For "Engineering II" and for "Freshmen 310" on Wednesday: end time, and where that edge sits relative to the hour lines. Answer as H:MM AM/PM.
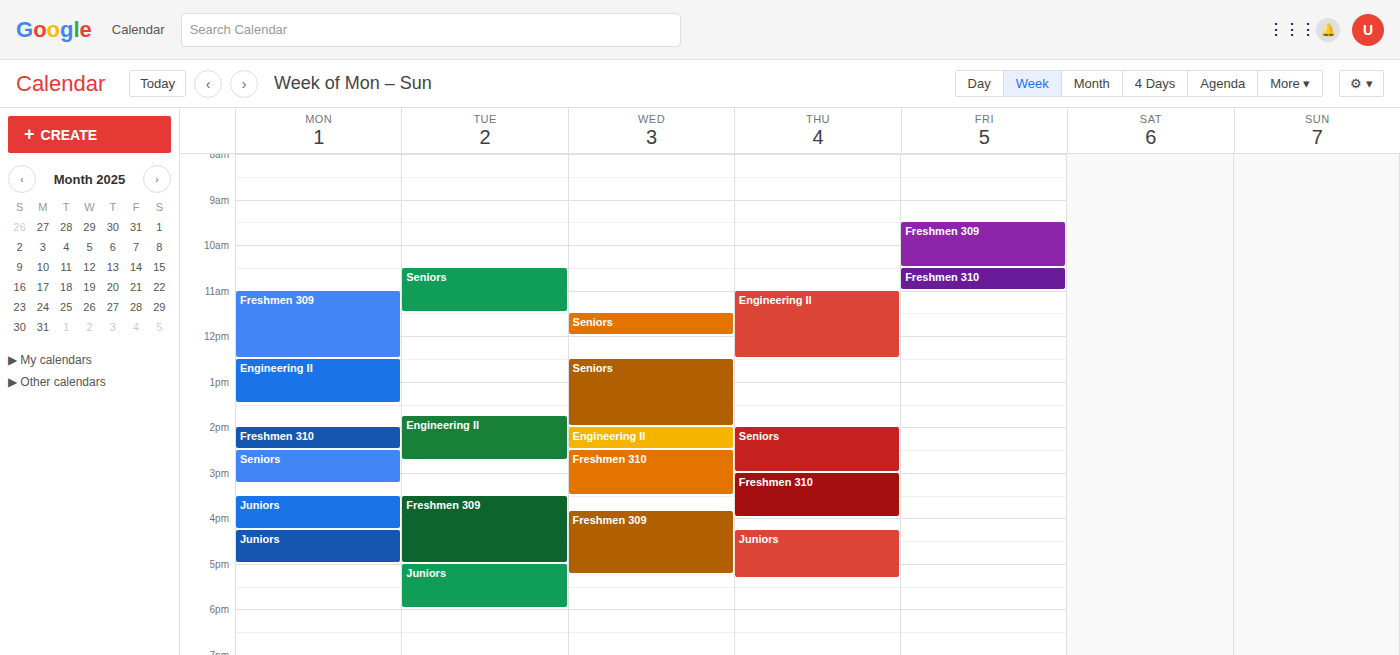
"Engineering II": 2:30 PM, halfway between the 2 PM and 3 PM lines. "Freshmen 310": 3:30 PM, halfway between the 3 PM and 4 PM lines.